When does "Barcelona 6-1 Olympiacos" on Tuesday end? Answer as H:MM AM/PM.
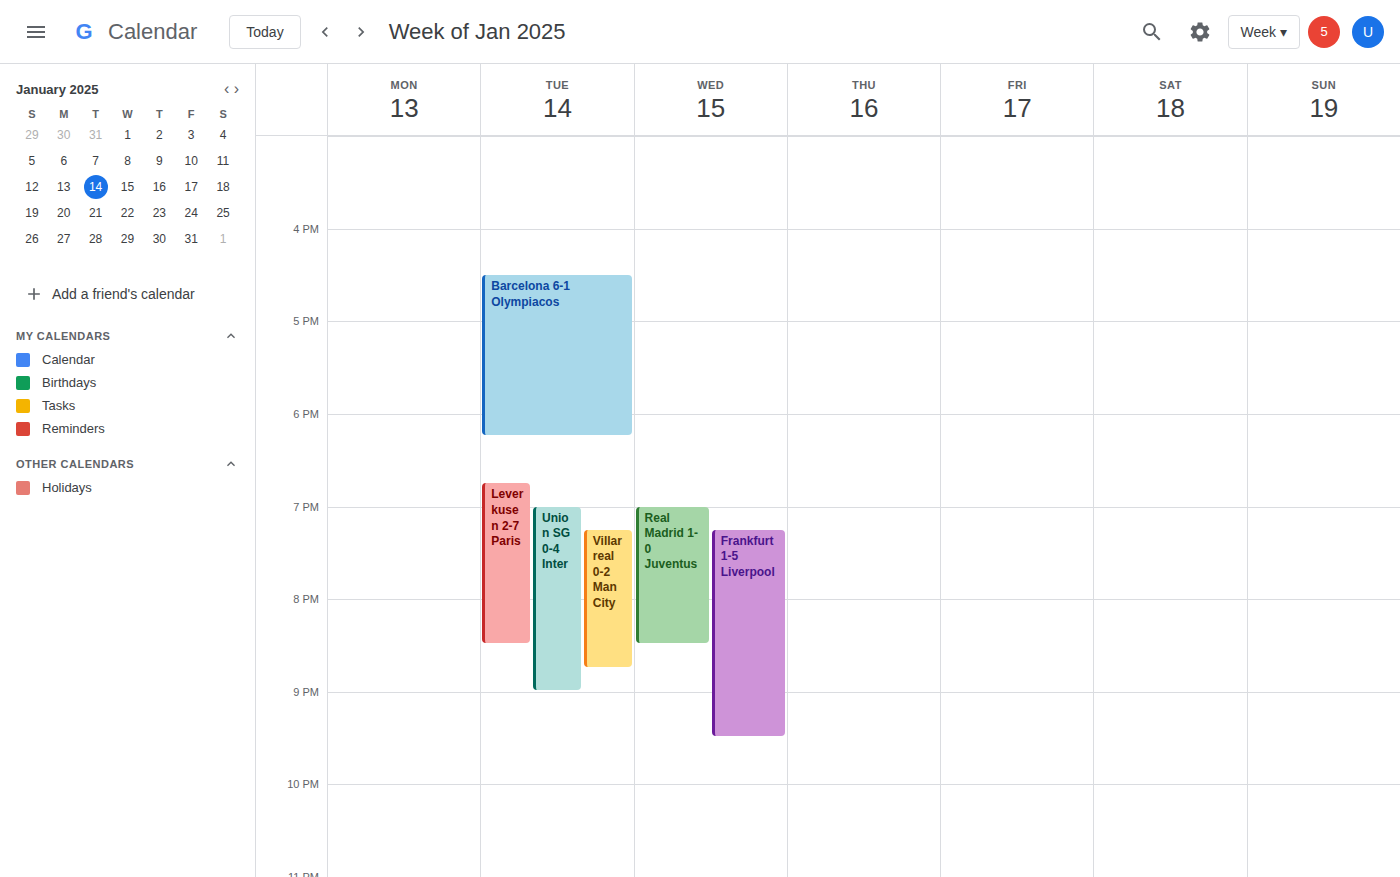
6:15 PM